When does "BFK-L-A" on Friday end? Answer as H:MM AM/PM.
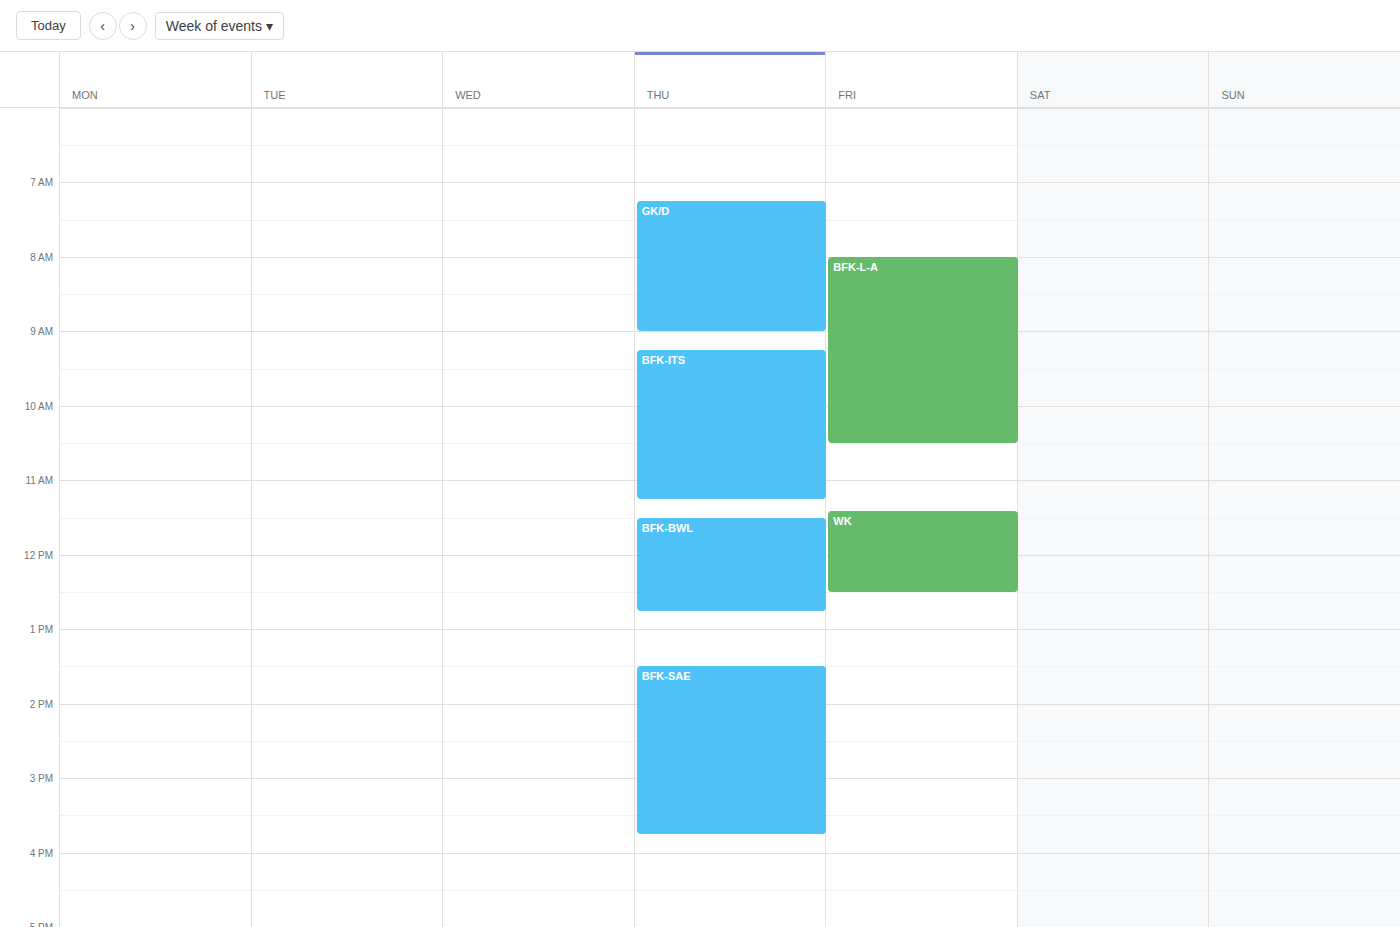
10:30 AM